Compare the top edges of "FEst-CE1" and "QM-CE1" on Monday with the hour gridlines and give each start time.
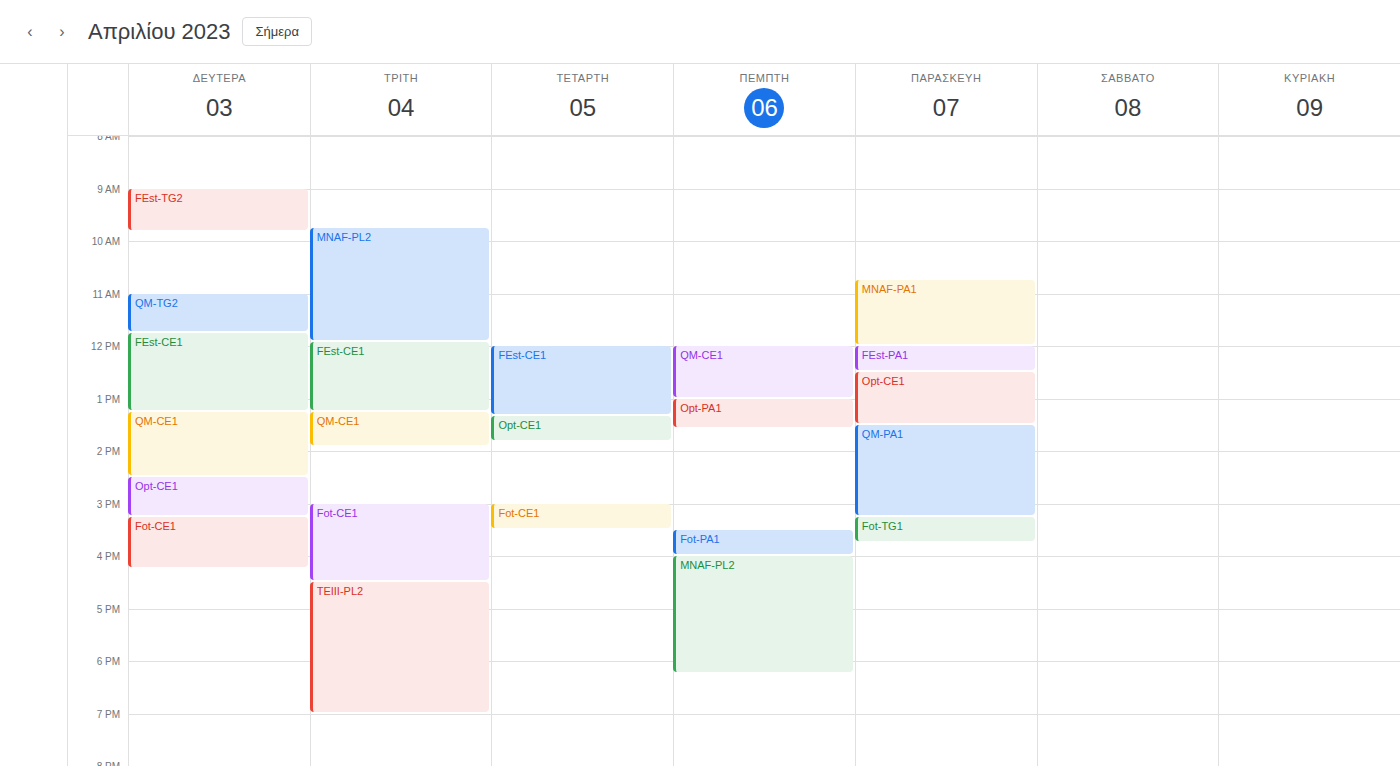
"FEst-CE1": 11:45 AM, neither: three quarters of the way from the 11 AM line to the 12 PM line. "QM-CE1": 1:15 PM, neither: a quarter of the way from the 1 PM line to the 2 PM line.